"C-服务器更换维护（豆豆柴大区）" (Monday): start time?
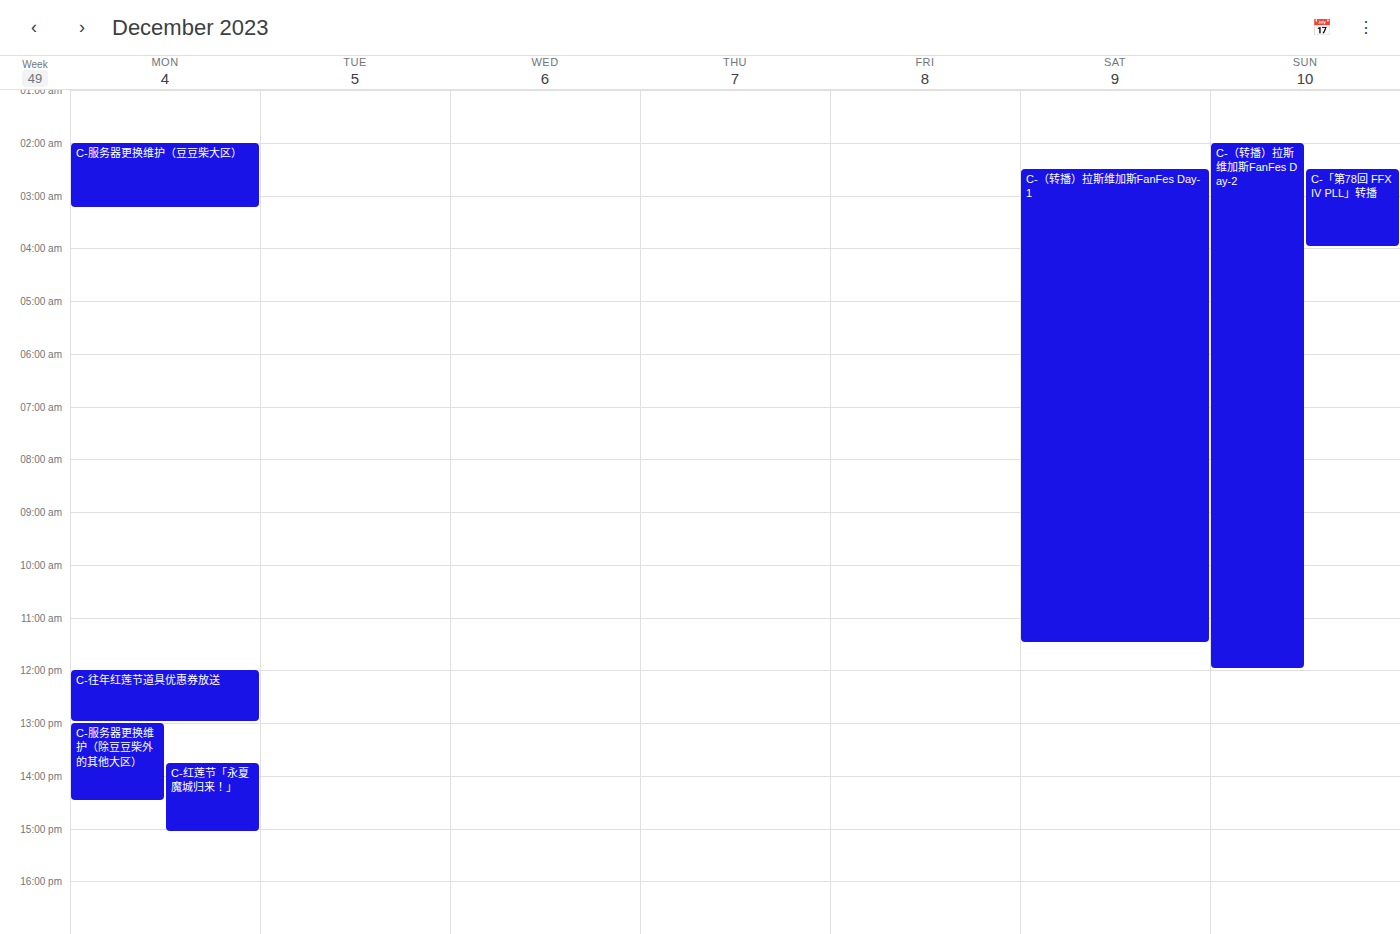
02:00